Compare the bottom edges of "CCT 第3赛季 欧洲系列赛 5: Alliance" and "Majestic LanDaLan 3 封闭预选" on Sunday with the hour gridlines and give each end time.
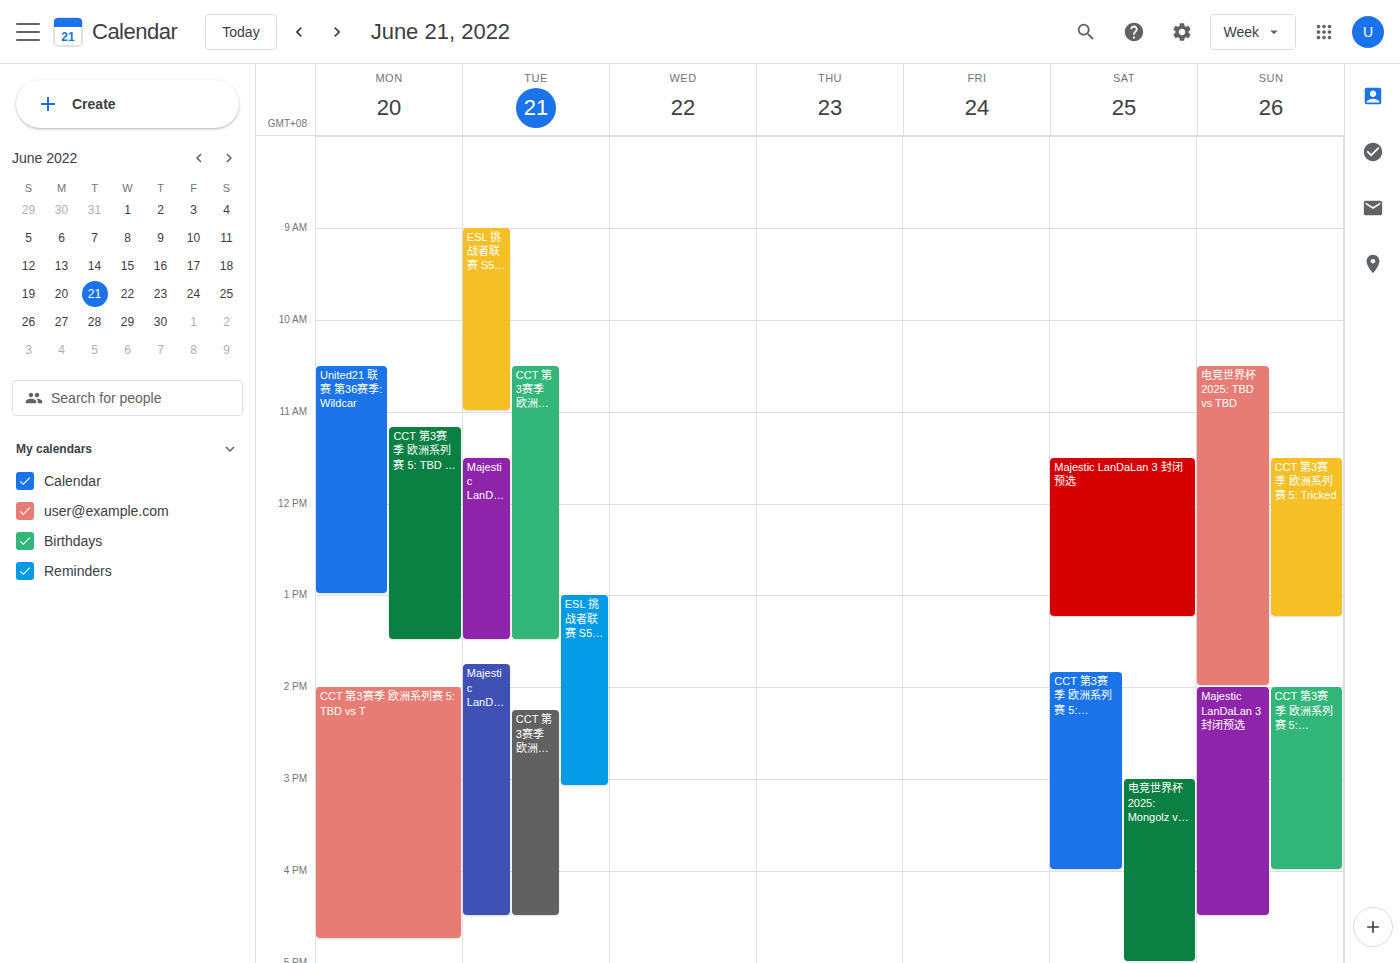
"CCT 第3赛季 欧洲系列赛 5: Alliance": 4:00 PM, exactly on the 4 PM line. "Majestic LanDaLan 3 封闭预选": 4:30 PM, halfway between the 4 PM and 5 PM lines.